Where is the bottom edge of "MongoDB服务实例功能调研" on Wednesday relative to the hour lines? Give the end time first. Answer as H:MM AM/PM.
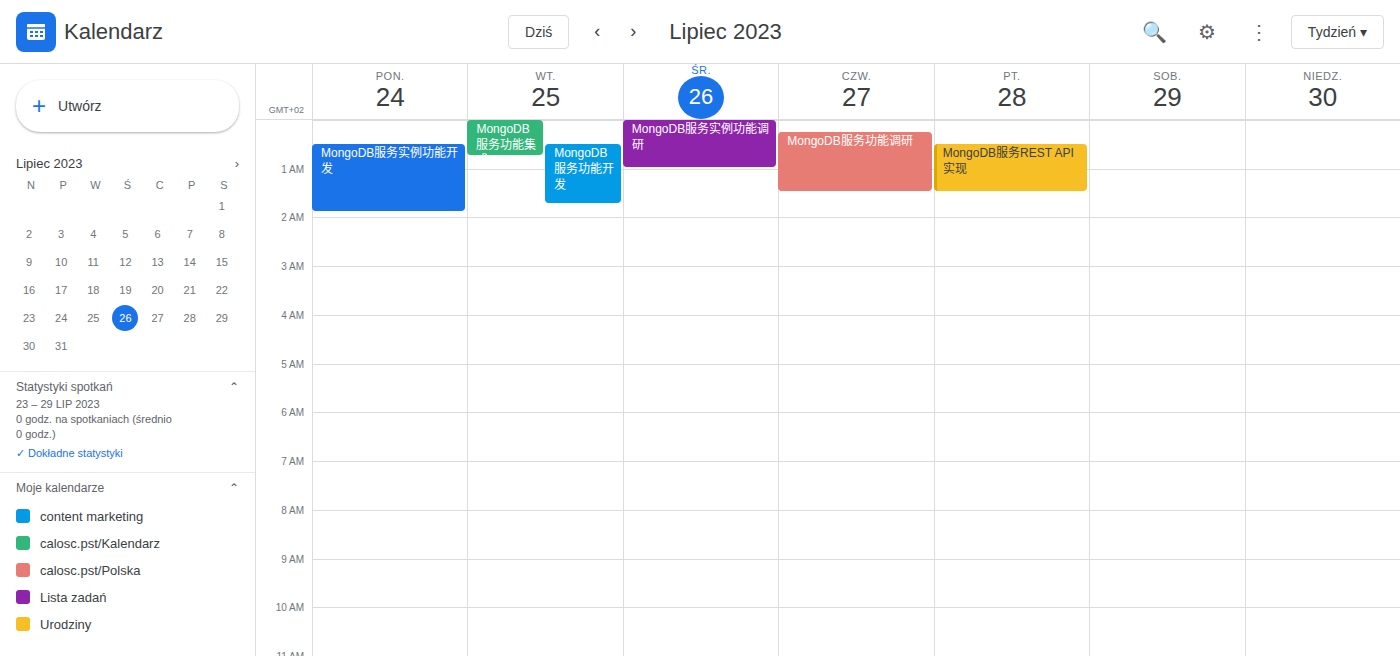
1:00 AM -- exactly on the 1 AM line.